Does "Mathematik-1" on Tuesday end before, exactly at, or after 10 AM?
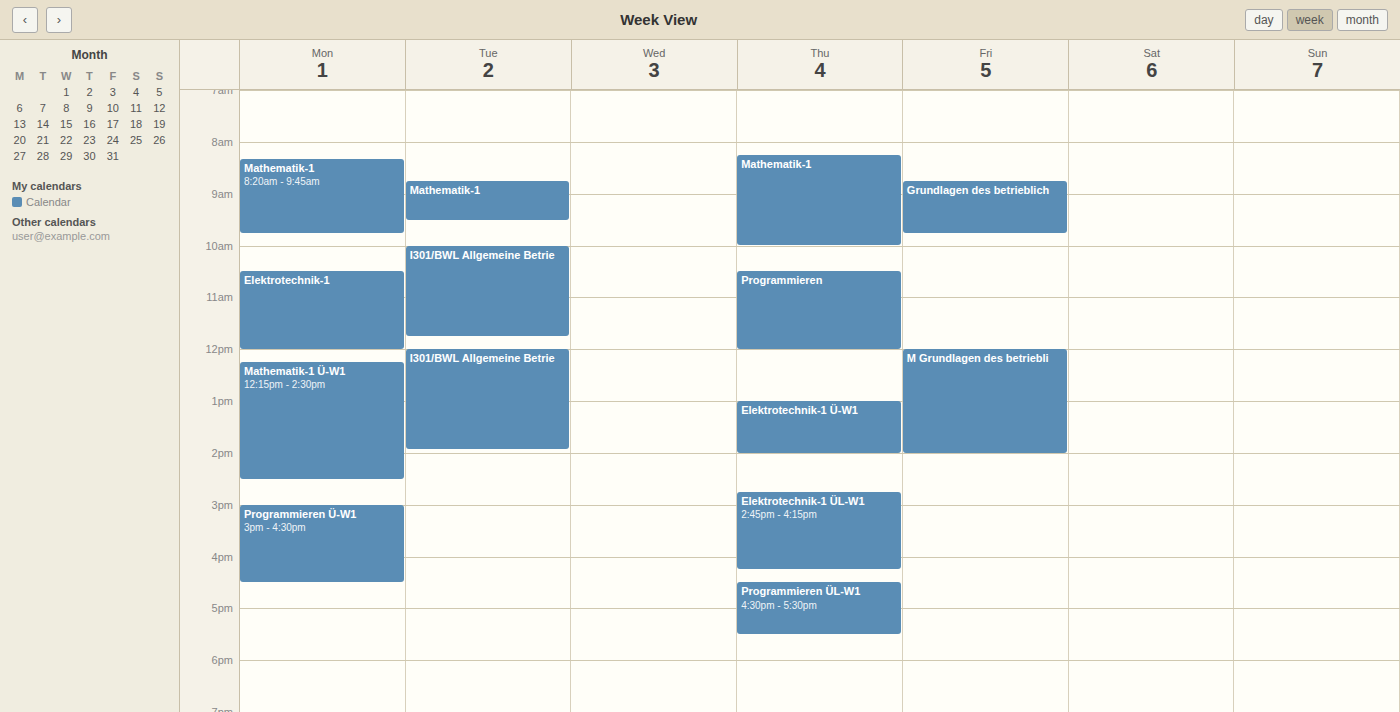
9:30 AM -- before 10 AM, 30 minutes above the 10 AM line.